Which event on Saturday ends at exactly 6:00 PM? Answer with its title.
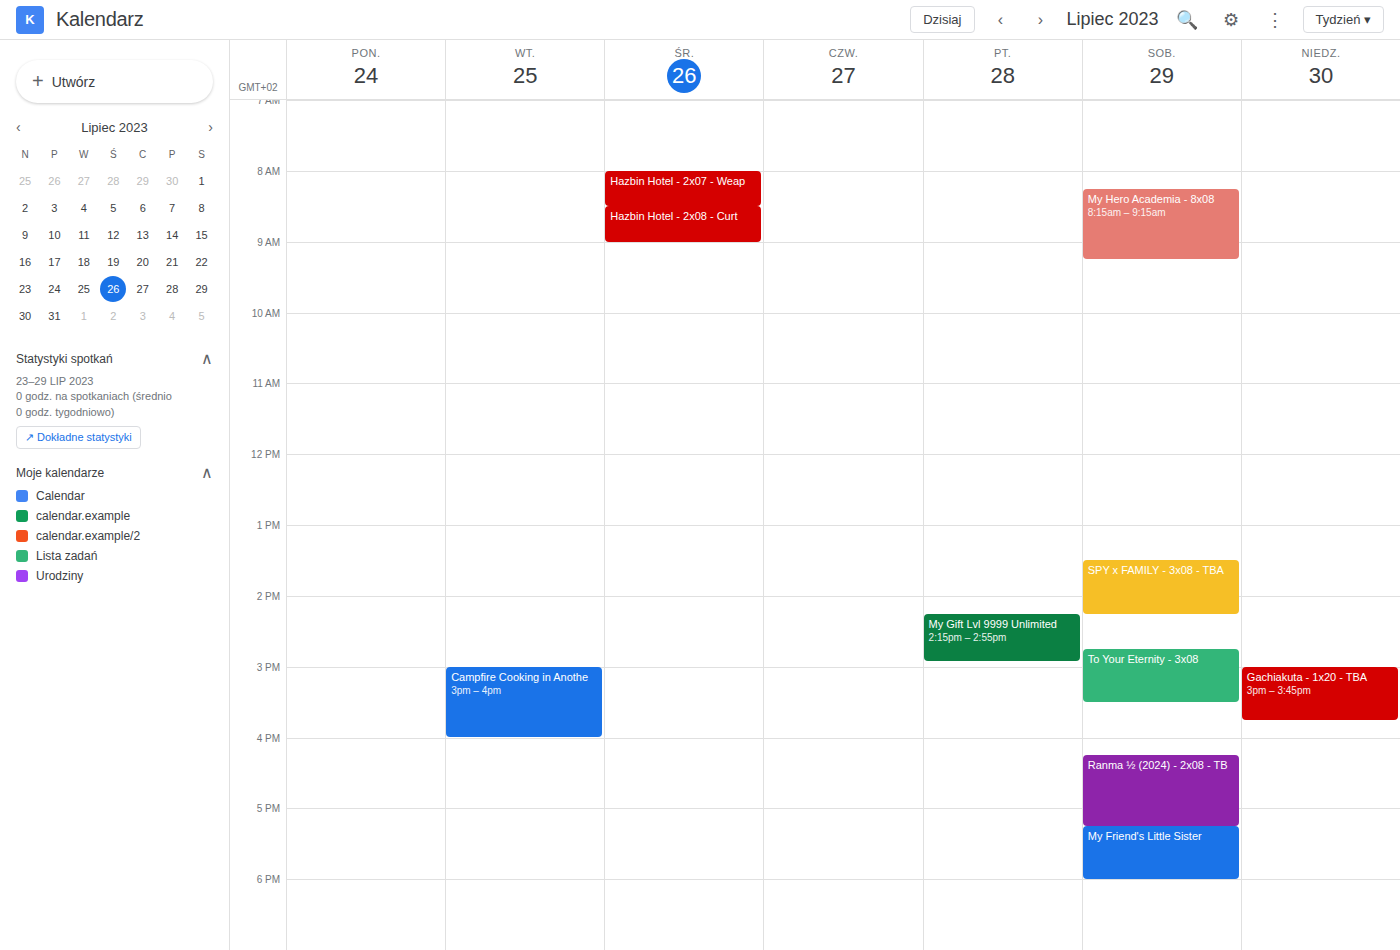
"My Friend's Little Sister"